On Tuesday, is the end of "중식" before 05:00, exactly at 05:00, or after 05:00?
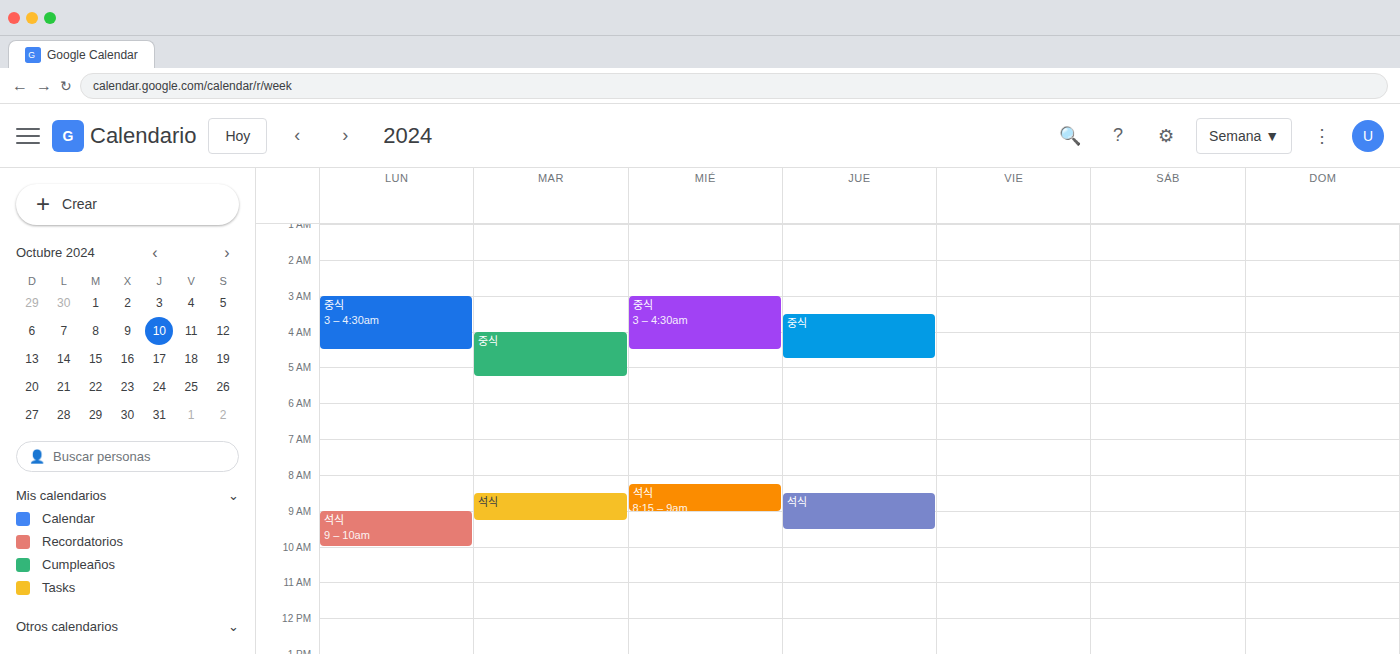
05:15 -- after 05:00, 15 minutes below the 05:00 line.